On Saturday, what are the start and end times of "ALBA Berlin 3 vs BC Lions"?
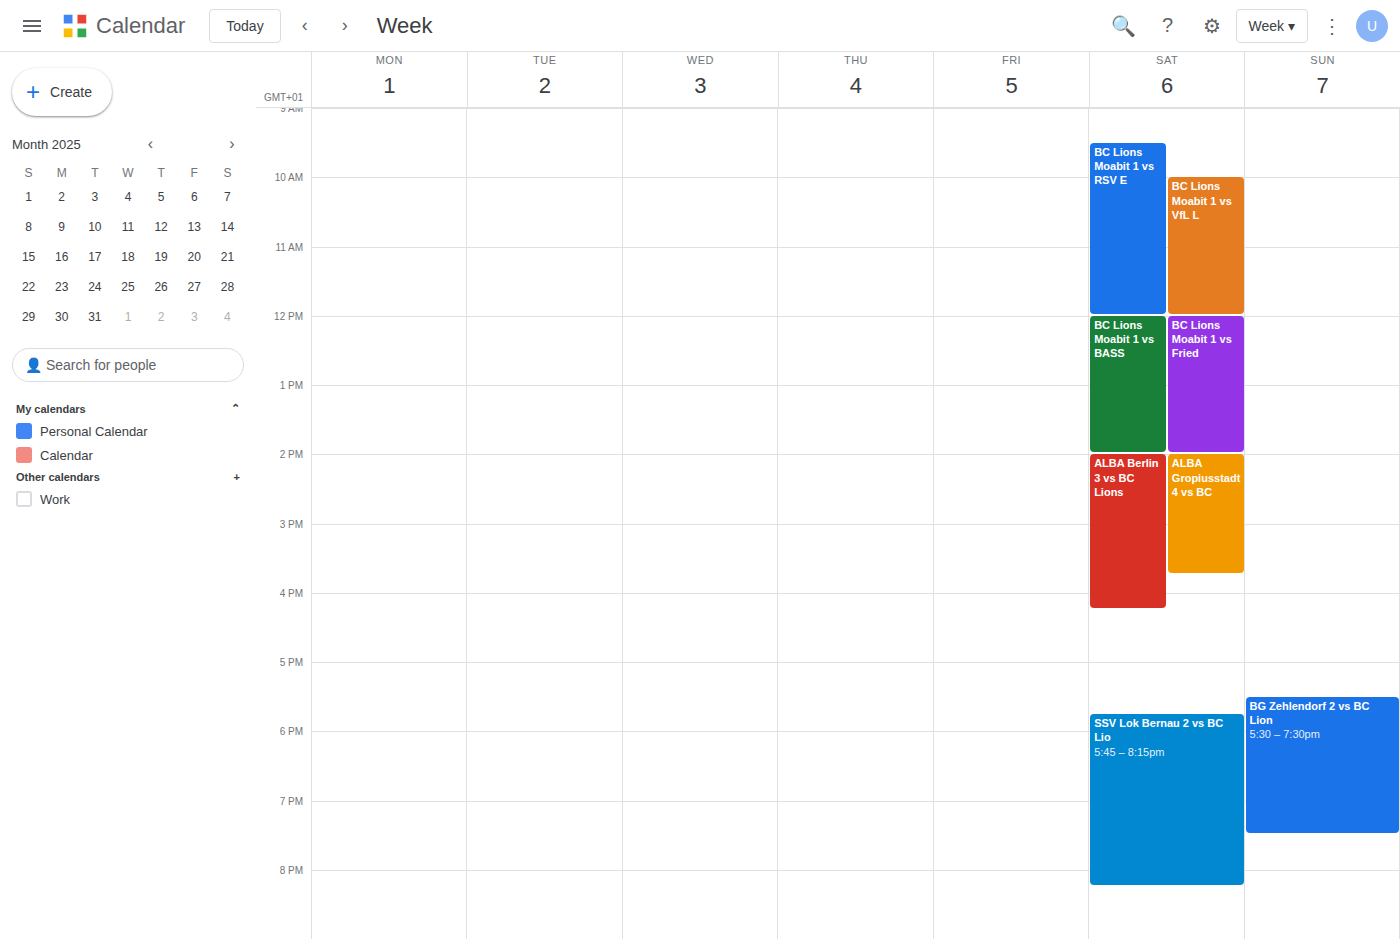
2:00 PM to 4:15 PM